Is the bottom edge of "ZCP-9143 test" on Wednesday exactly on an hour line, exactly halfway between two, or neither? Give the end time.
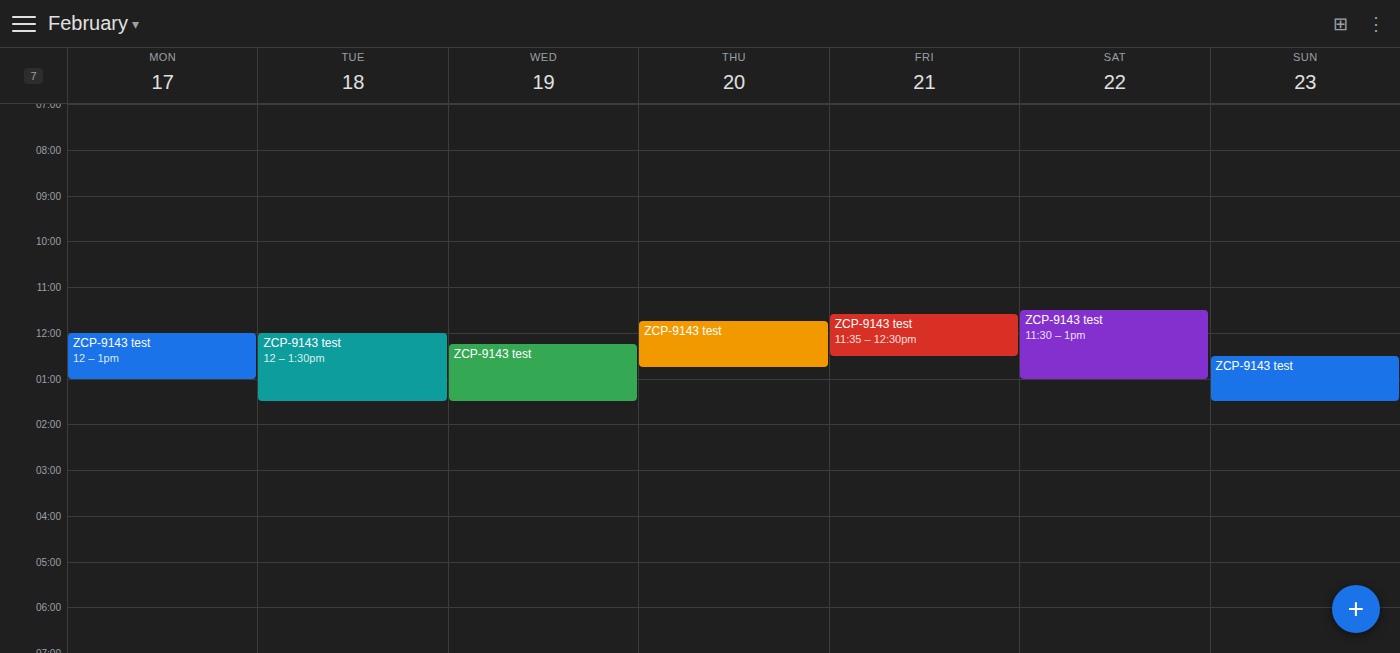
1:30 PM -- halfway between the 1 PM and 2 PM lines.